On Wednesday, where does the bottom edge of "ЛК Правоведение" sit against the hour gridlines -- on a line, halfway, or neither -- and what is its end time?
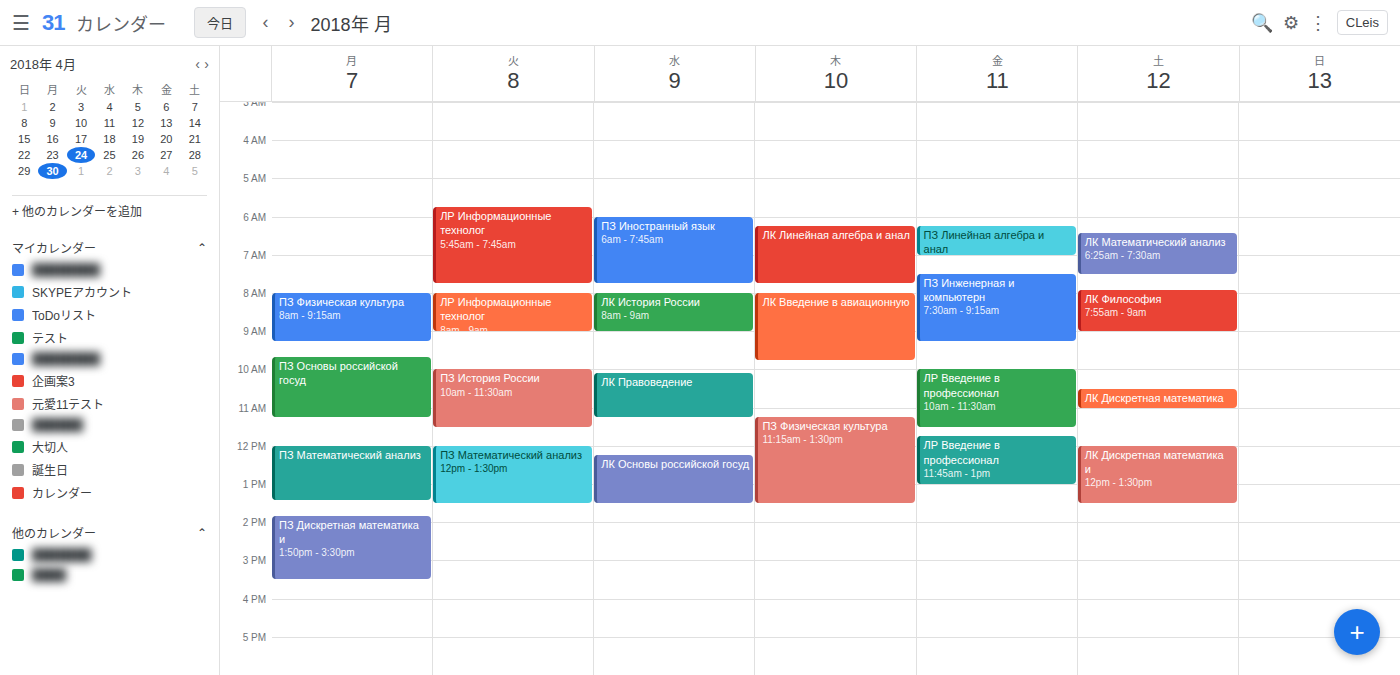
11:15 AM -- neither: a quarter of the way from the 11 AM line to the 12 PM line.